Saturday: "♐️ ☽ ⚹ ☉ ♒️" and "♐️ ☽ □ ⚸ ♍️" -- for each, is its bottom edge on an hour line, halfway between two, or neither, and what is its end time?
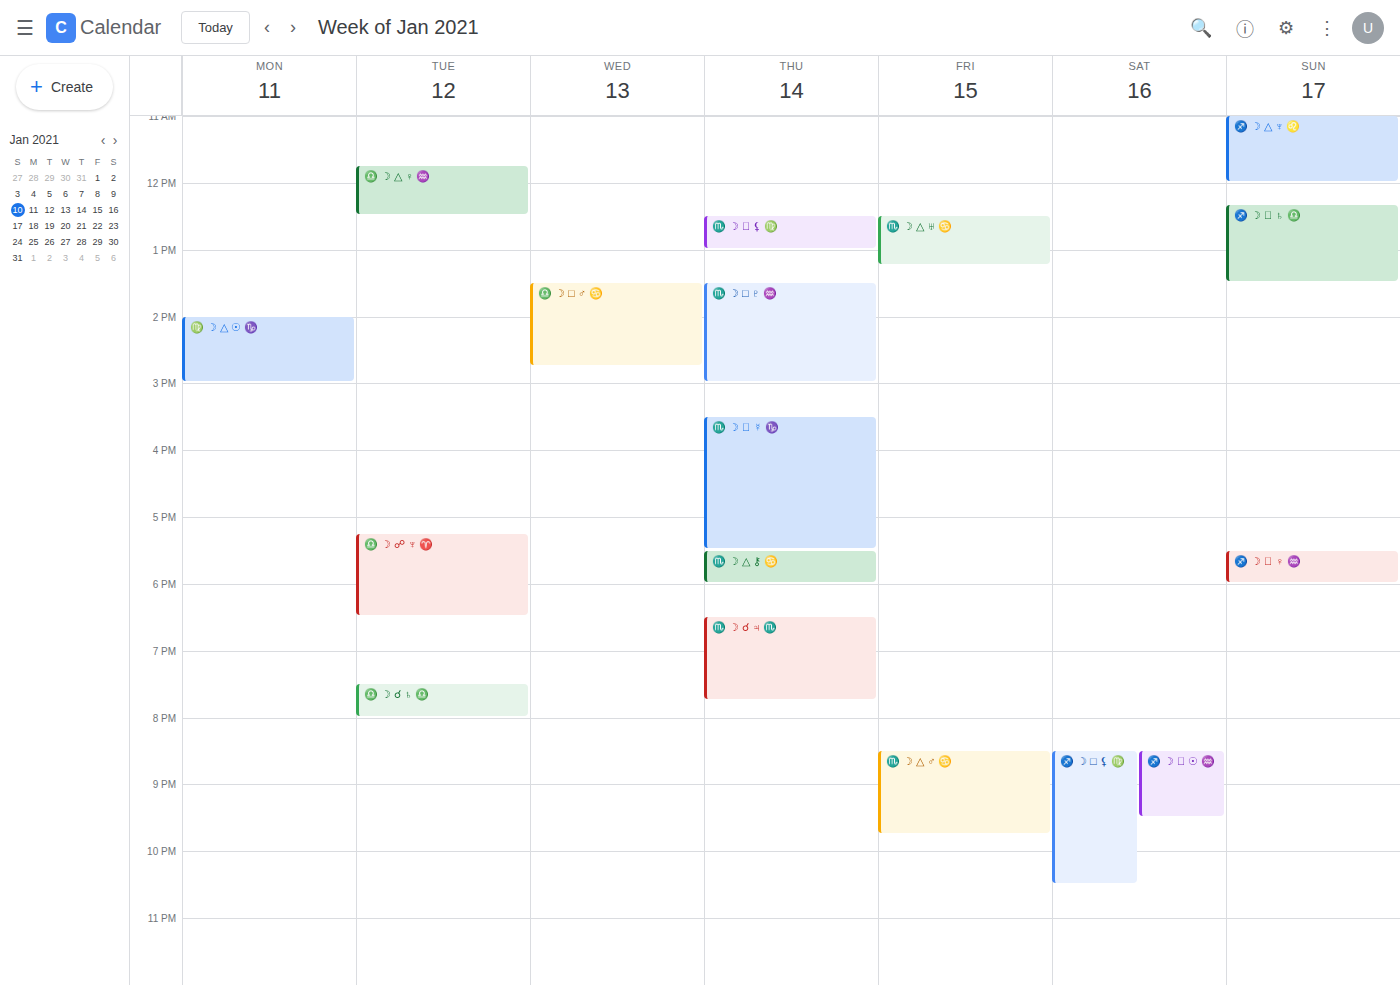
"♐️ ☽ ⚹ ☉ ♒️": 9:30 PM, halfway between the 9 PM and 10 PM lines. "♐️ ☽ □ ⚸ ♍️": 10:30 PM, halfway between the 10 PM and 11 PM lines.